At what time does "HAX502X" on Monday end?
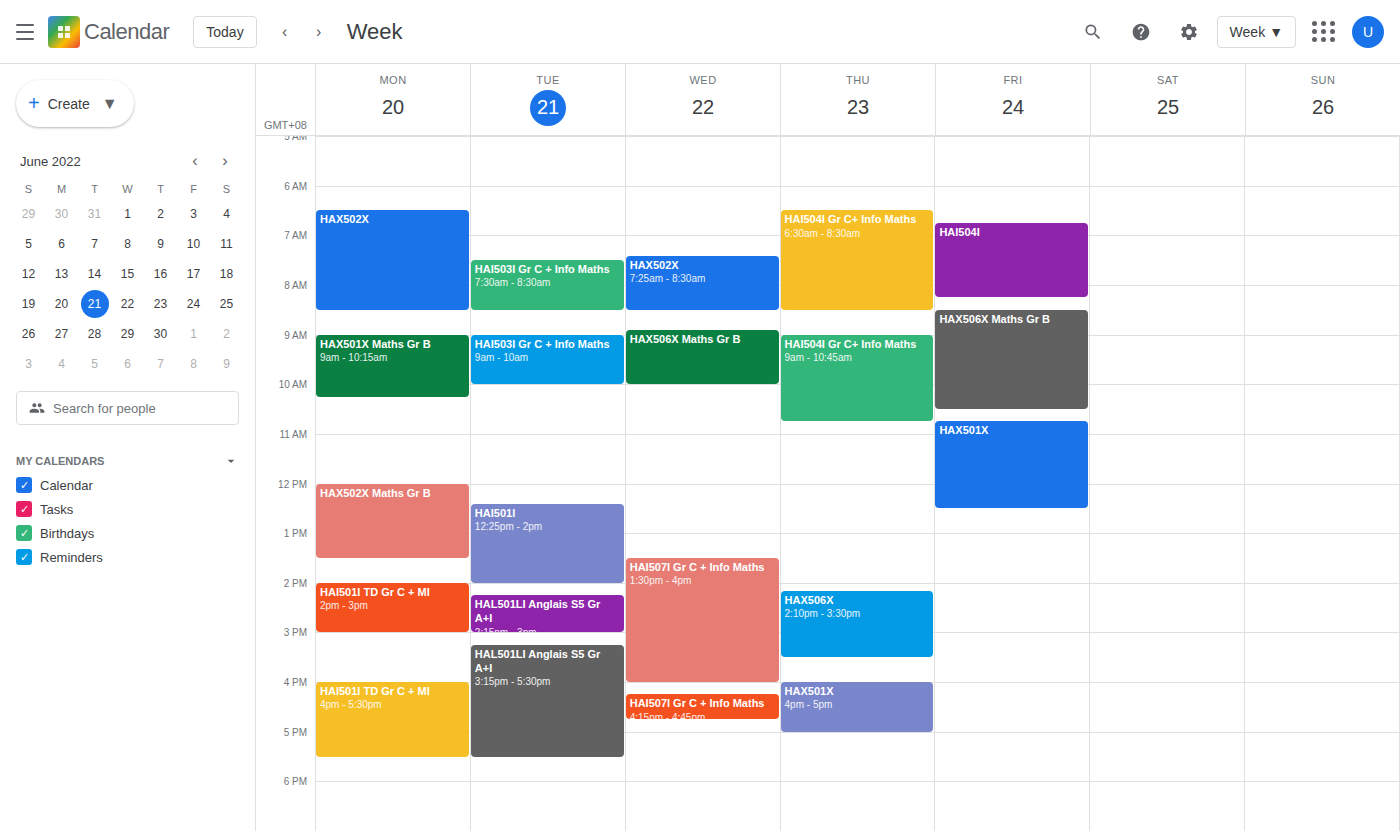
8:30 AM